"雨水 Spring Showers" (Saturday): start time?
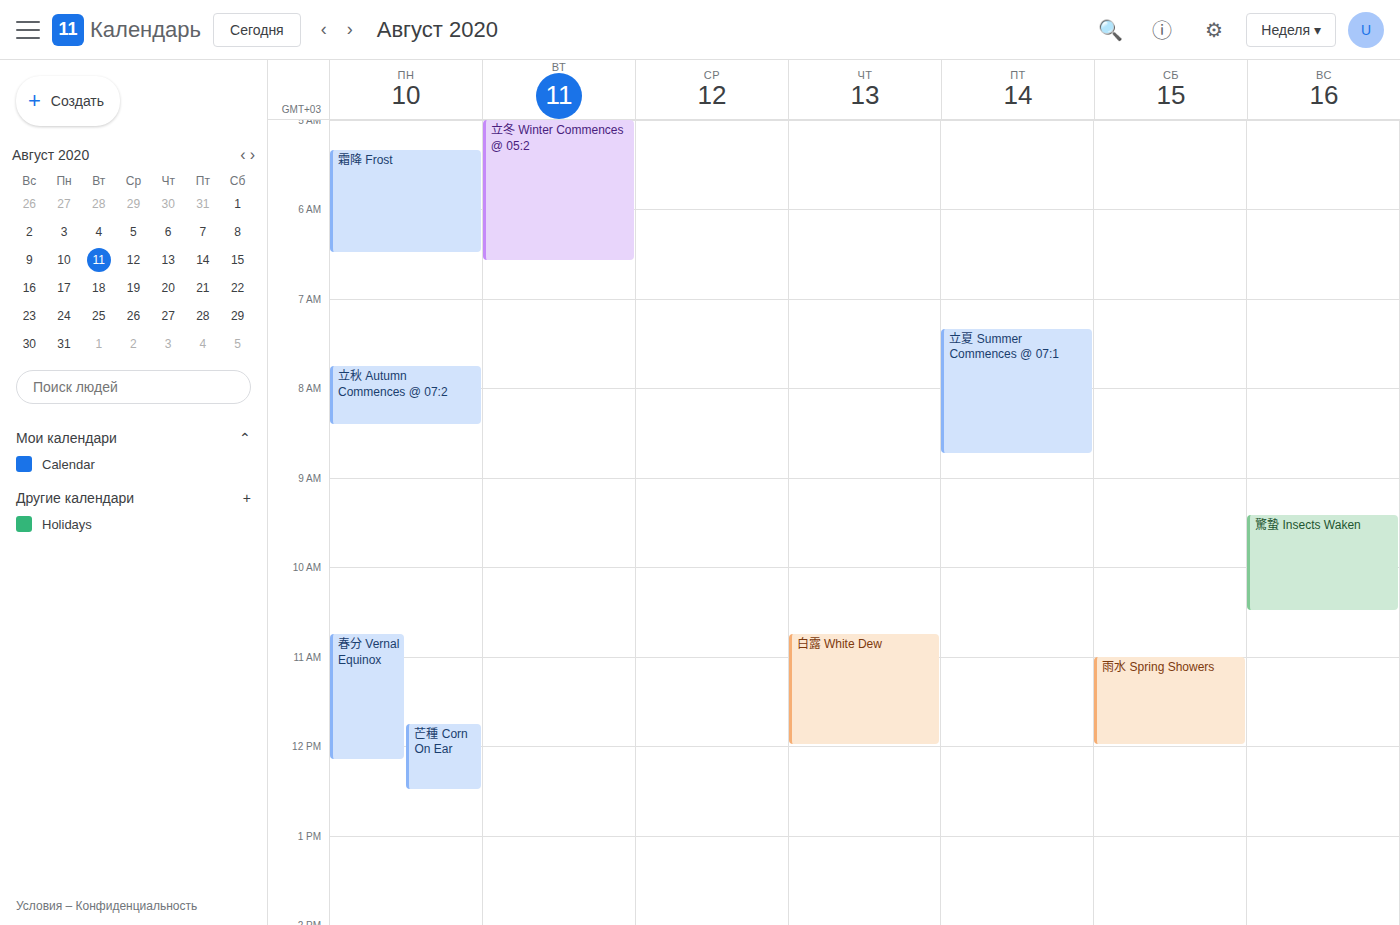
11:00 AM